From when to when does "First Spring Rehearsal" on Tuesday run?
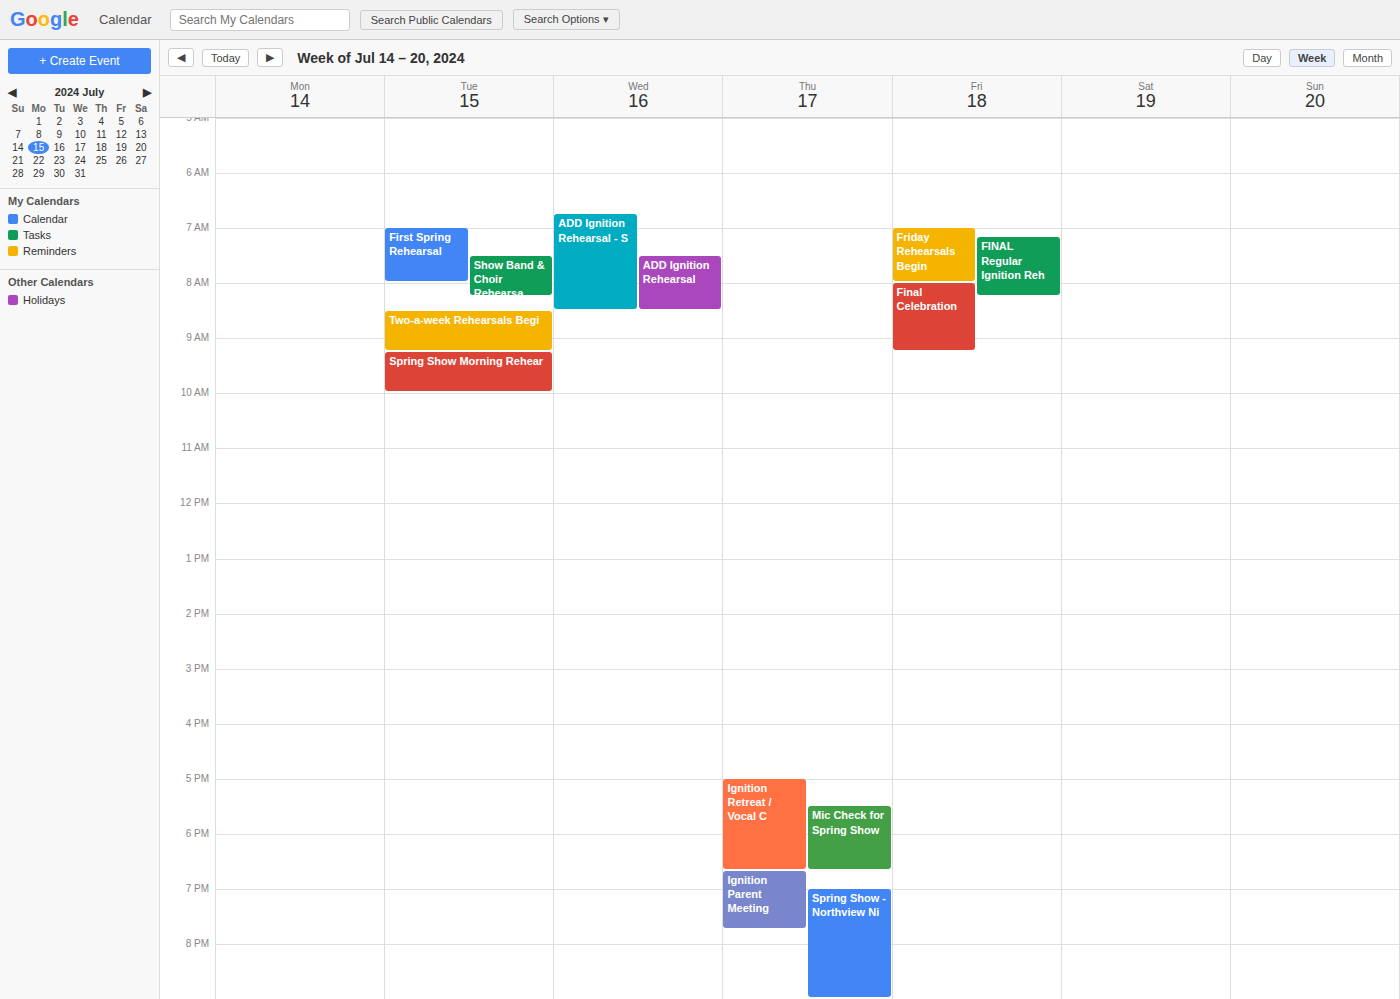
7:00 AM to 8:00 AM